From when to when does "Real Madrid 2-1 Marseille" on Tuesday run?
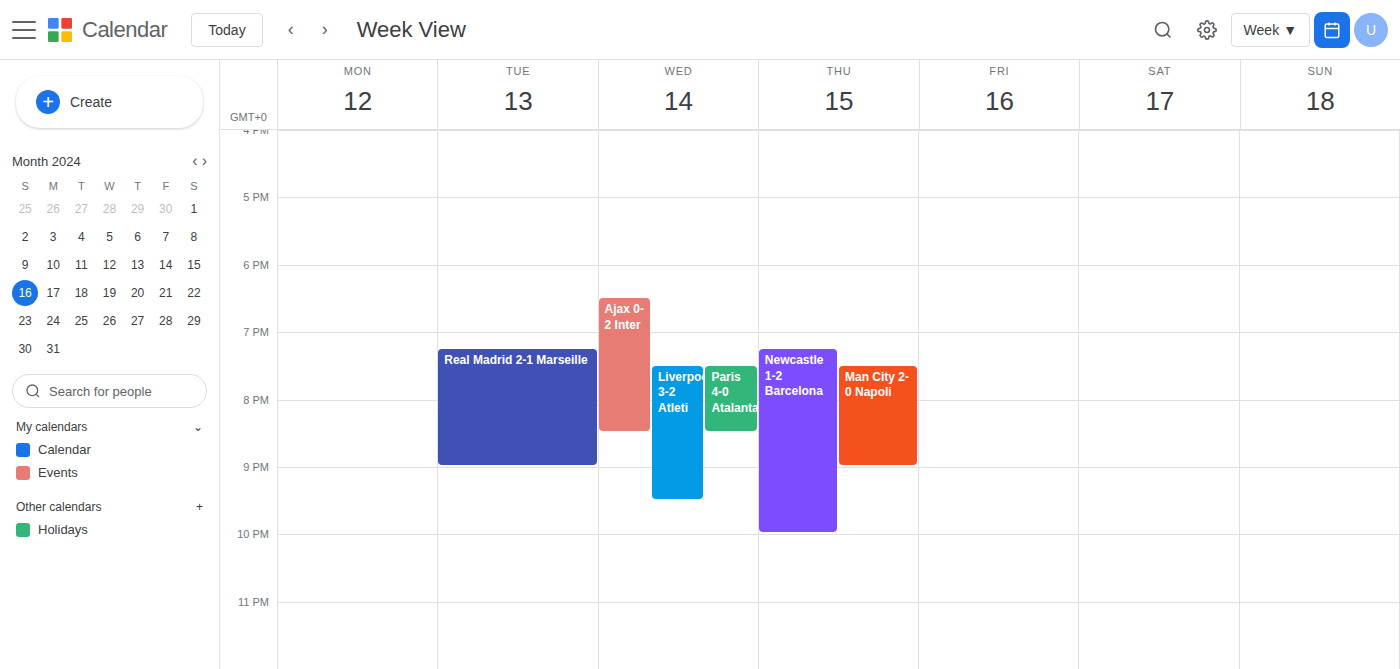
7:15 PM to 9:00 PM